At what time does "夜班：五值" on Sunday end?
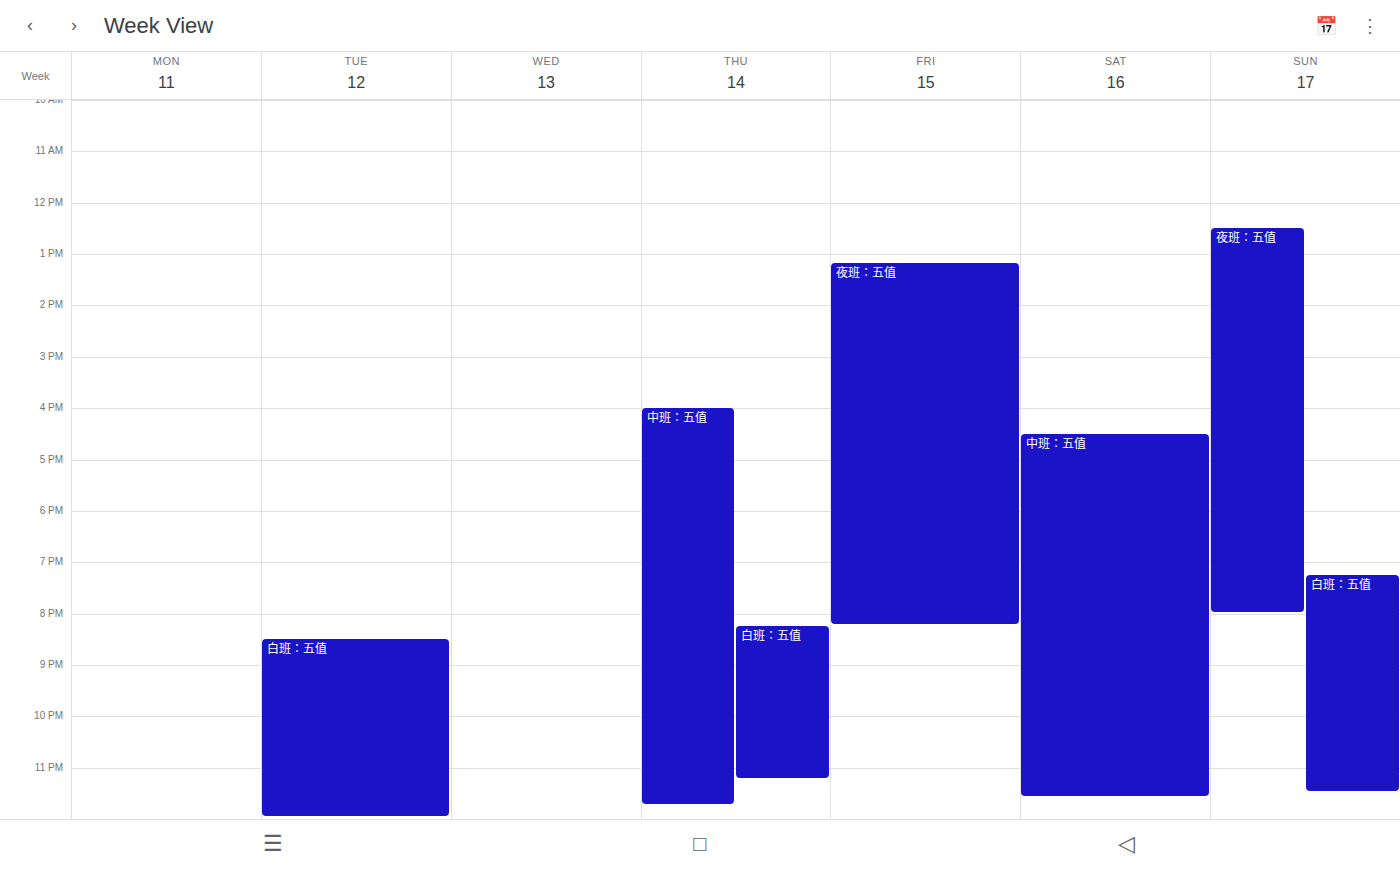
8:00 PM